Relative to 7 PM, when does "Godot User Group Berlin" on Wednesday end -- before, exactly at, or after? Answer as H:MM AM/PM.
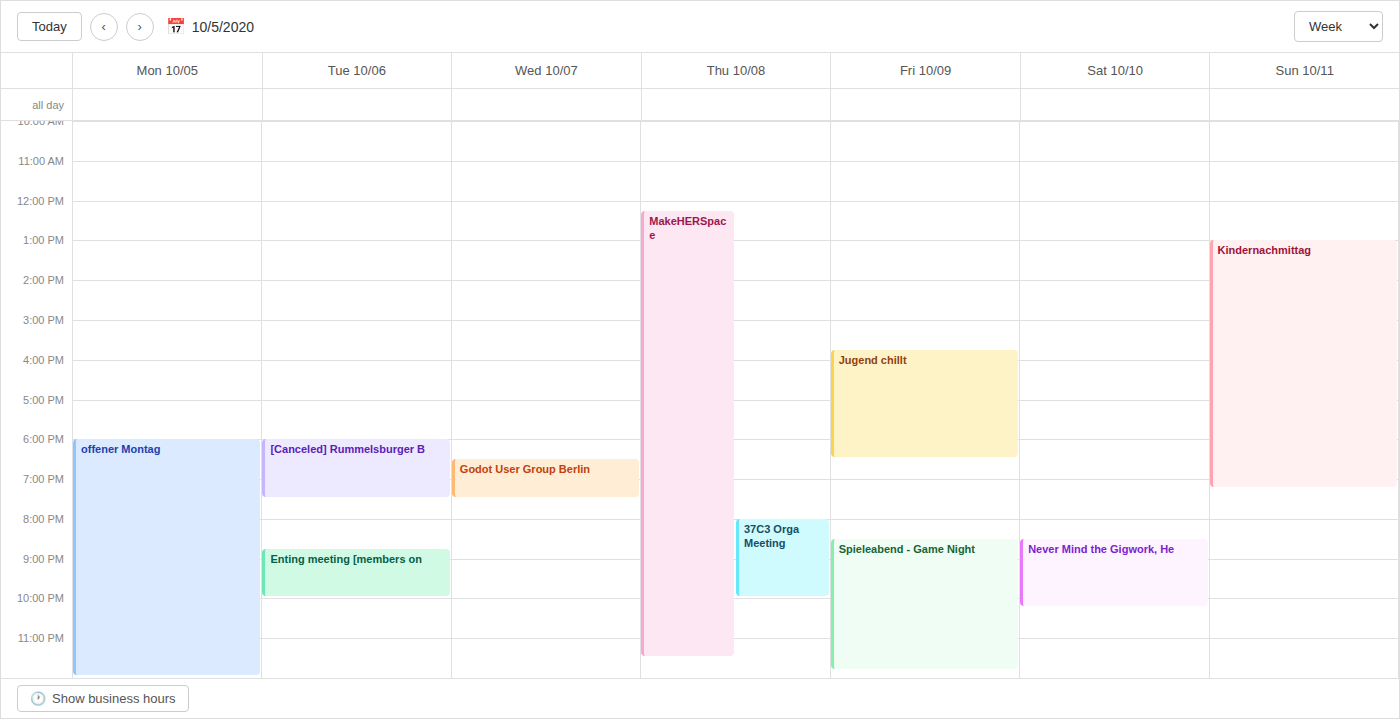
7:30 PM -- after 7 PM, 30 minutes below the 7 PM line.